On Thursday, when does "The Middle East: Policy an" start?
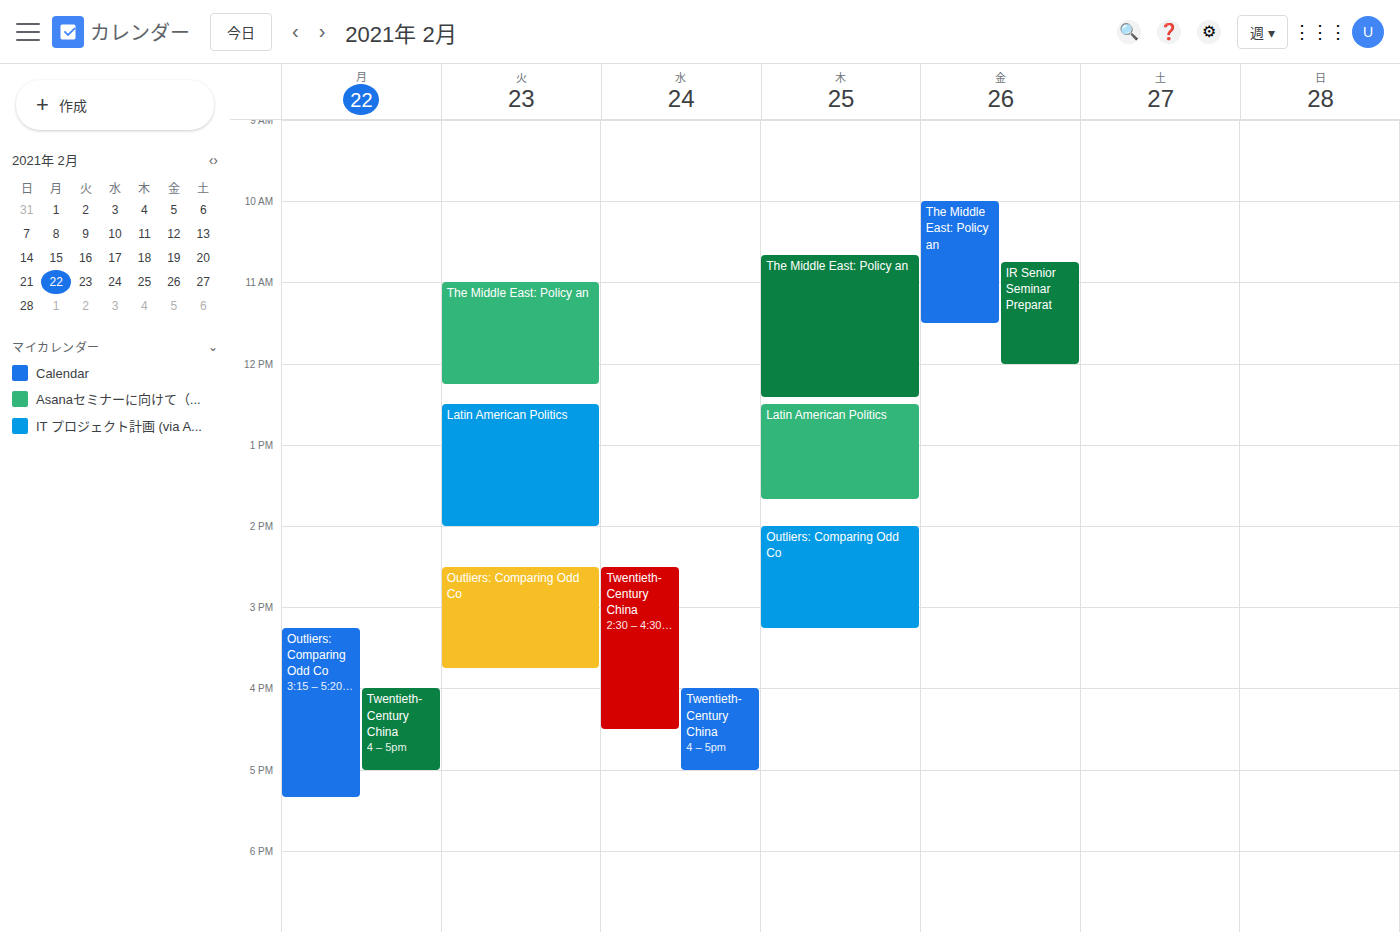
10:40 AM